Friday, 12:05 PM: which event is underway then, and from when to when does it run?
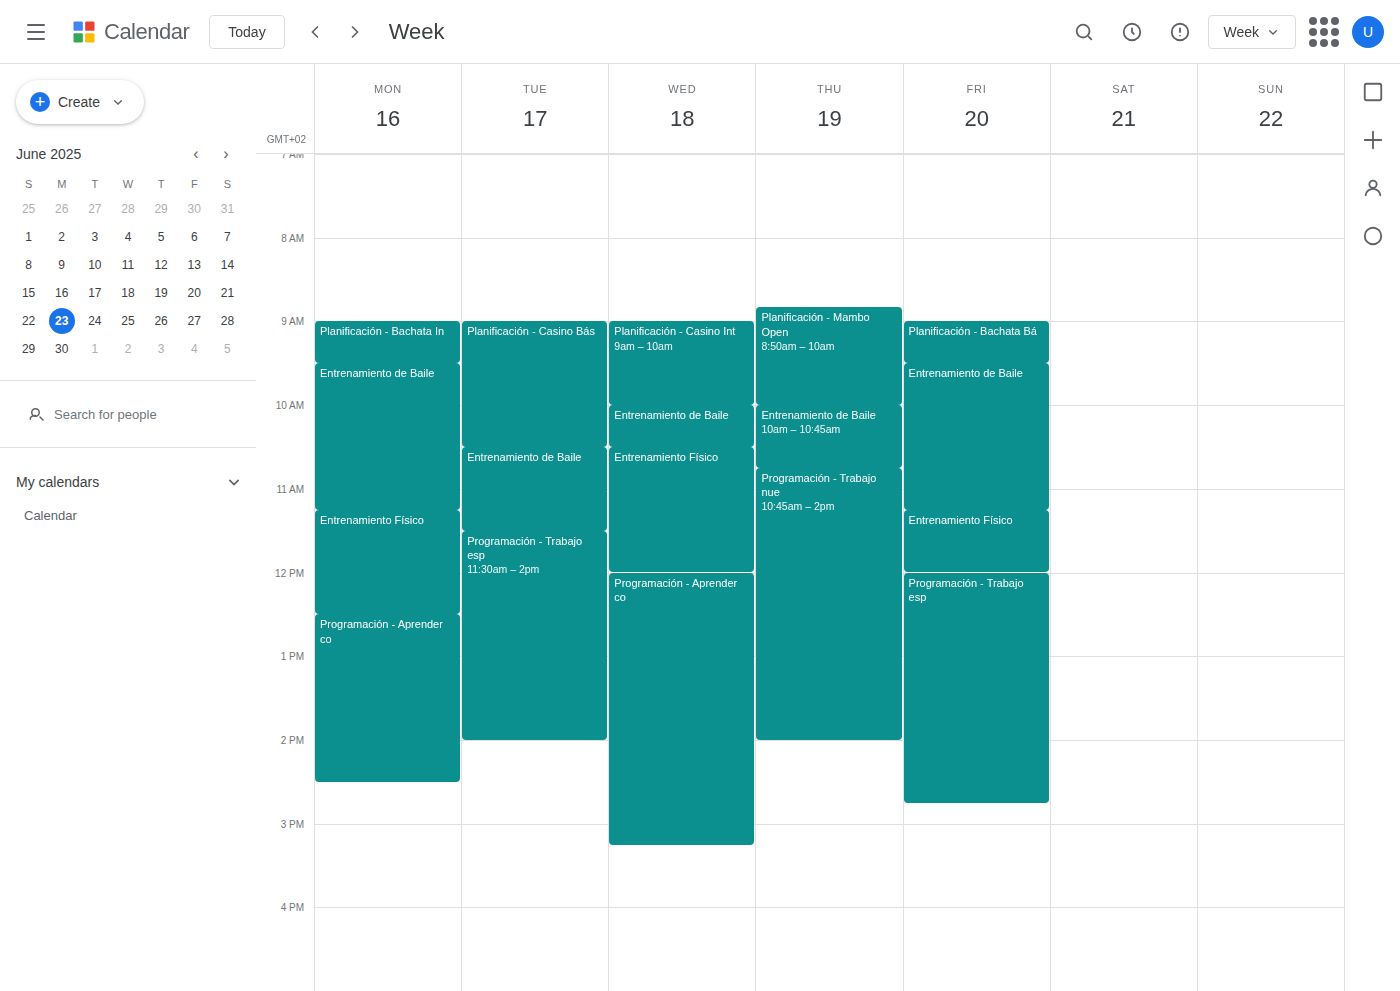
"Programación - Trabajo esp", 12:00 PM to 2:45 PM